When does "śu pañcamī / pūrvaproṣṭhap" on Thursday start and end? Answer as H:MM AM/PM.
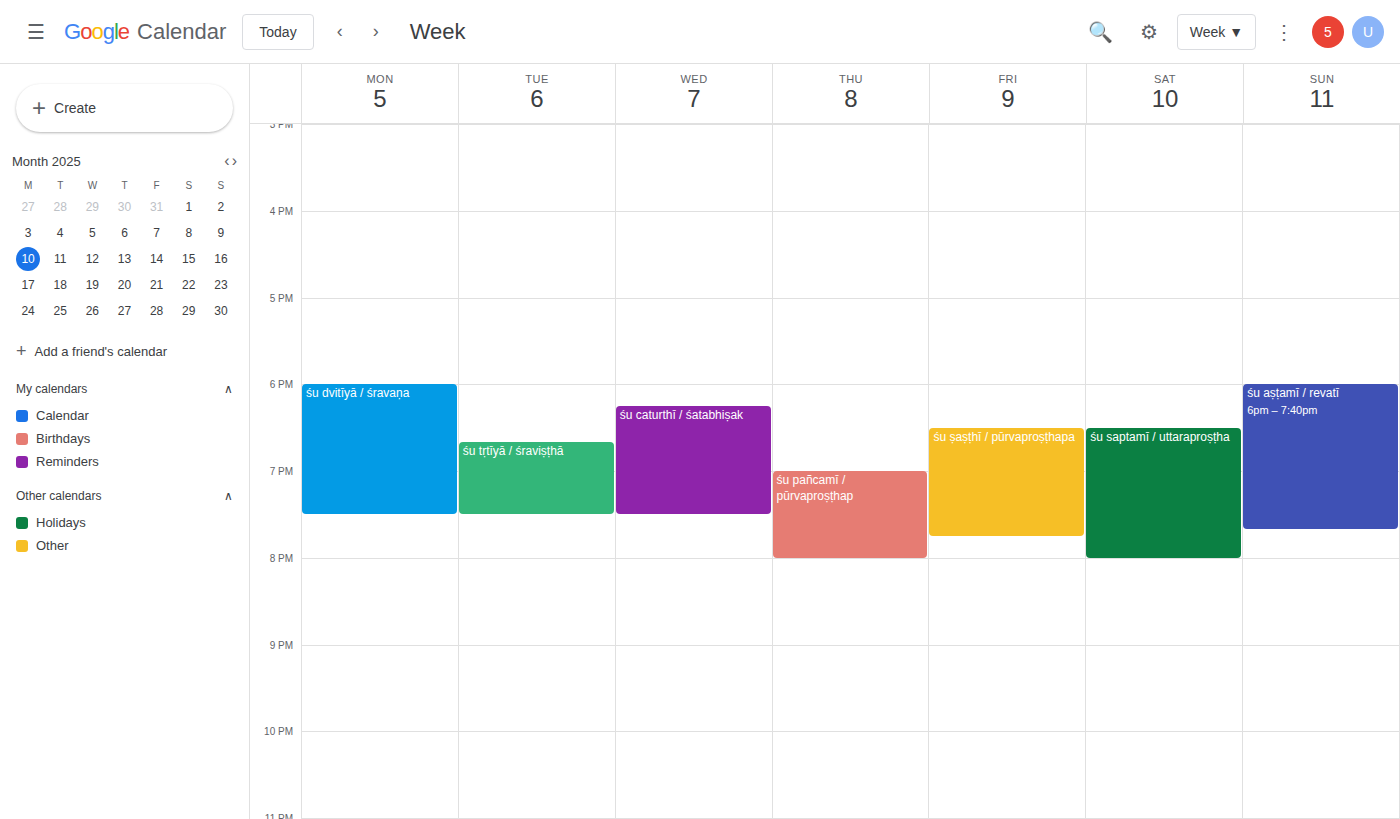
7:00 PM to 8:00 PM